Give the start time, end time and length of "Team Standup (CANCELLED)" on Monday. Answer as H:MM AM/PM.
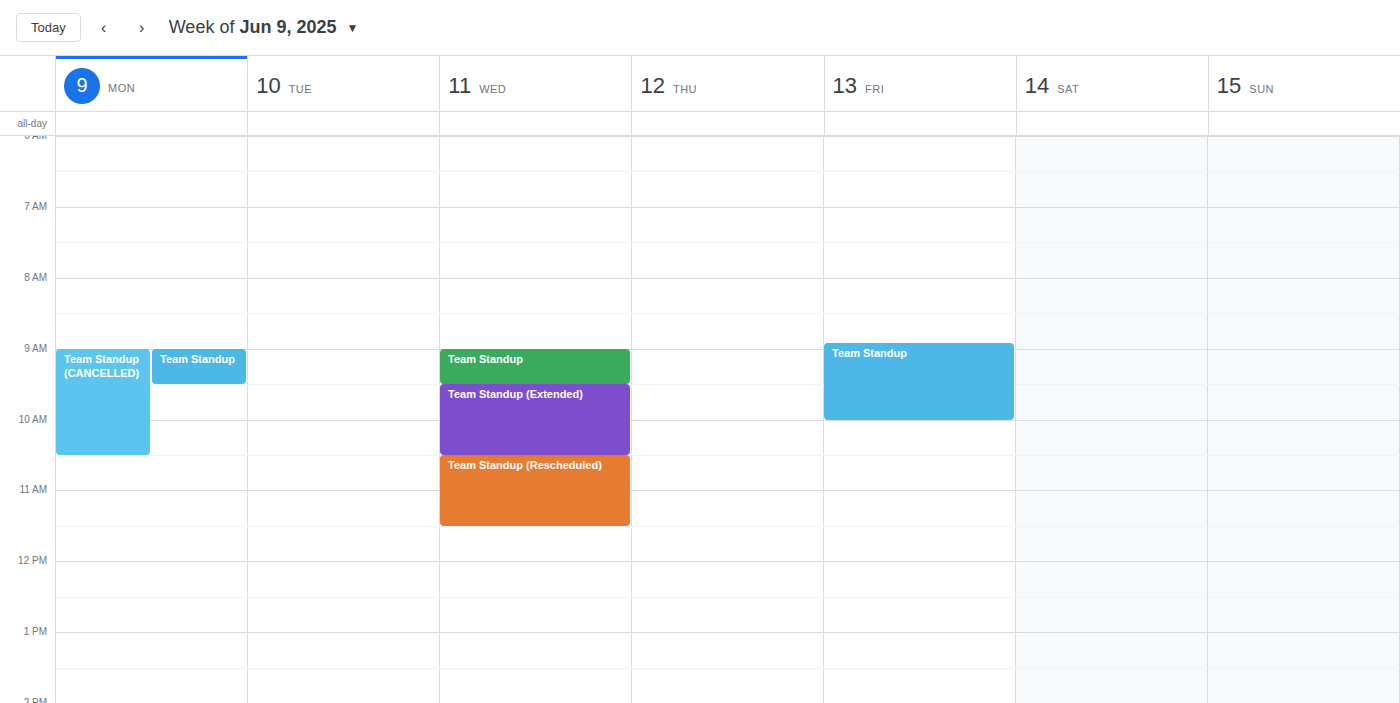
9:00 AM to 10:30 AM, 1 hour 30 minutes